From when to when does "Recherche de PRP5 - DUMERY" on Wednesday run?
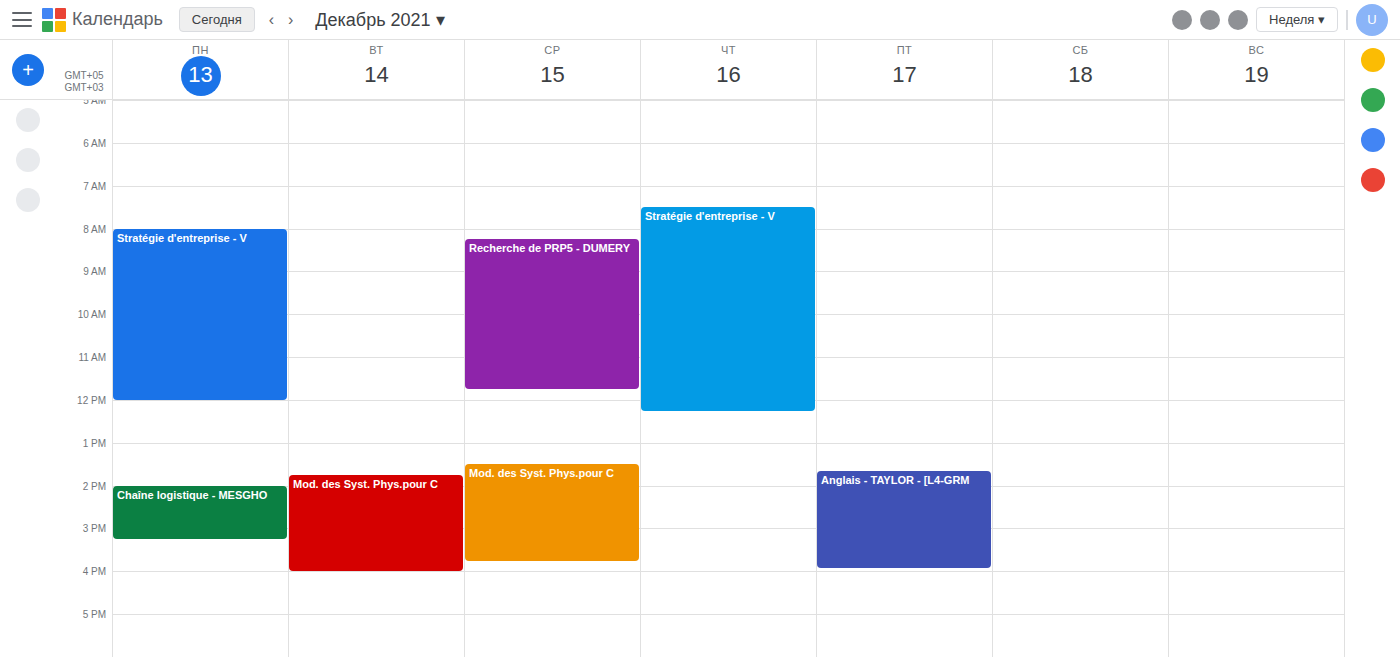
08:15 to 11:45